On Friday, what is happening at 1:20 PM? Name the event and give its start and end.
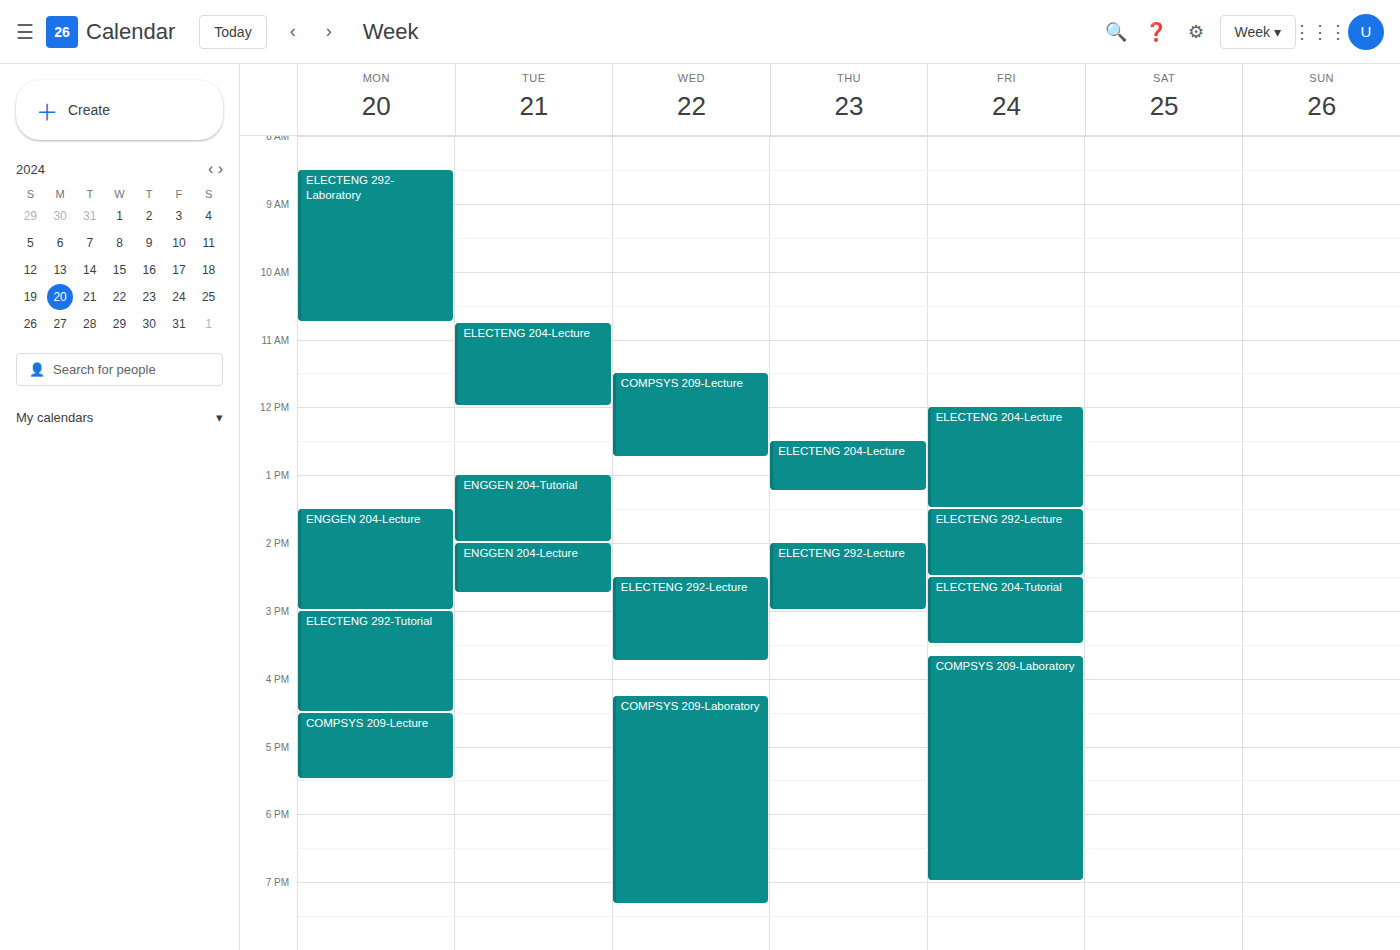
"ELECTENG 204-Lecture", 12:00 PM to 1:30 PM